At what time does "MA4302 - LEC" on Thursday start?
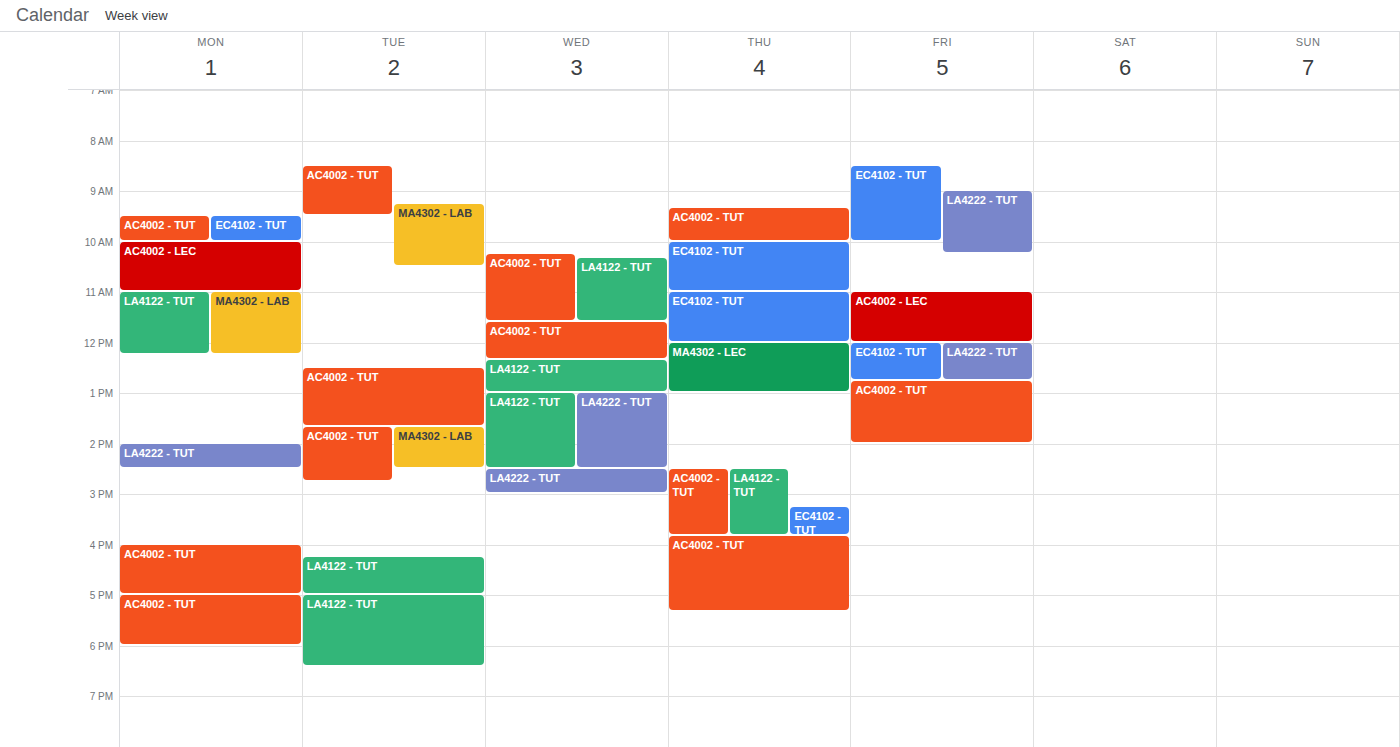
12:00 PM